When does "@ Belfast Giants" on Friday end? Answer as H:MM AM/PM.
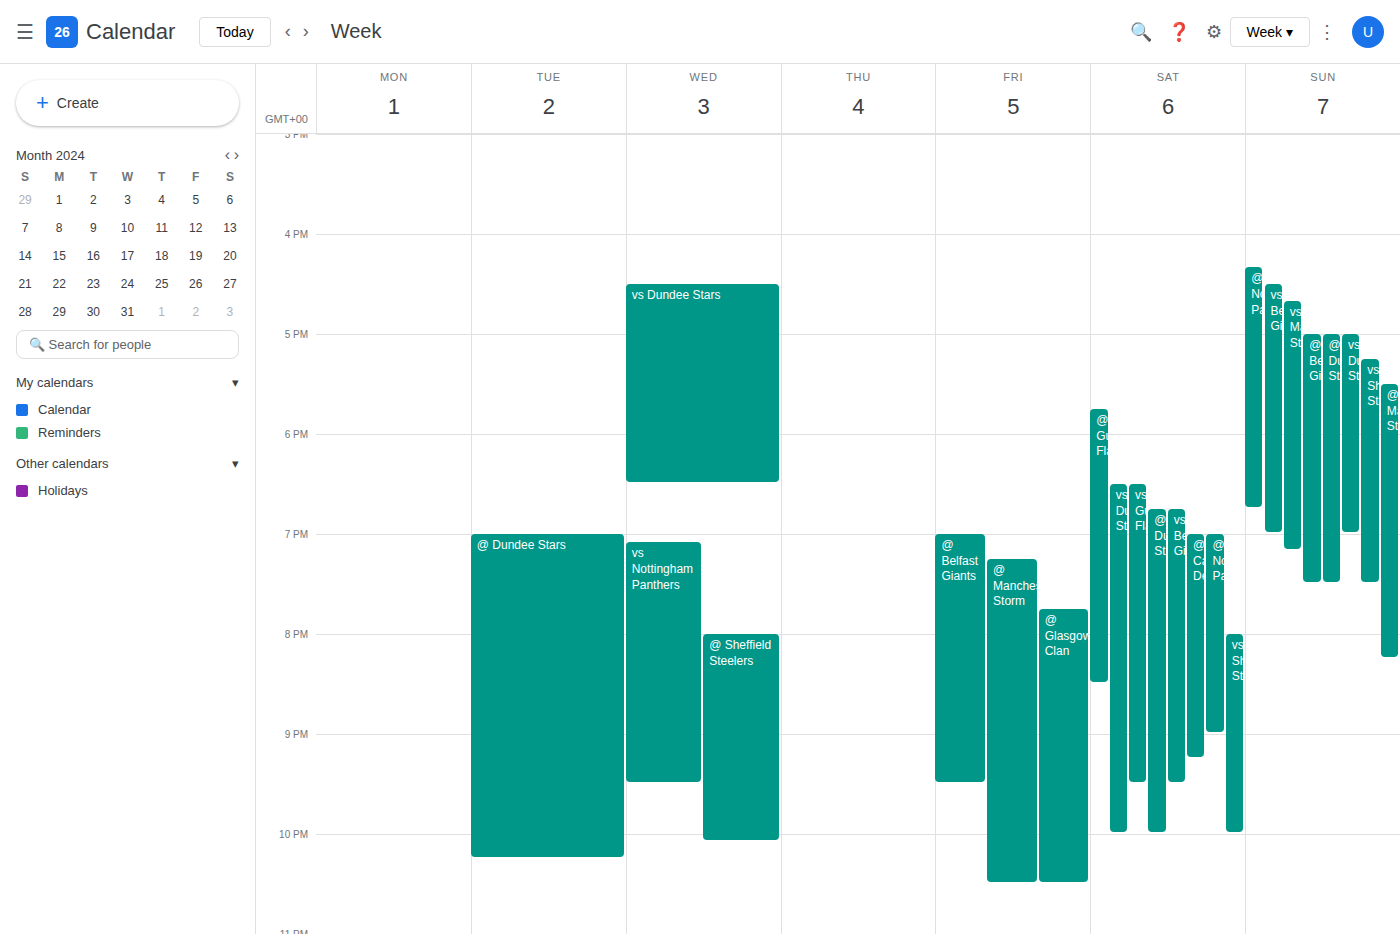
9:30 PM